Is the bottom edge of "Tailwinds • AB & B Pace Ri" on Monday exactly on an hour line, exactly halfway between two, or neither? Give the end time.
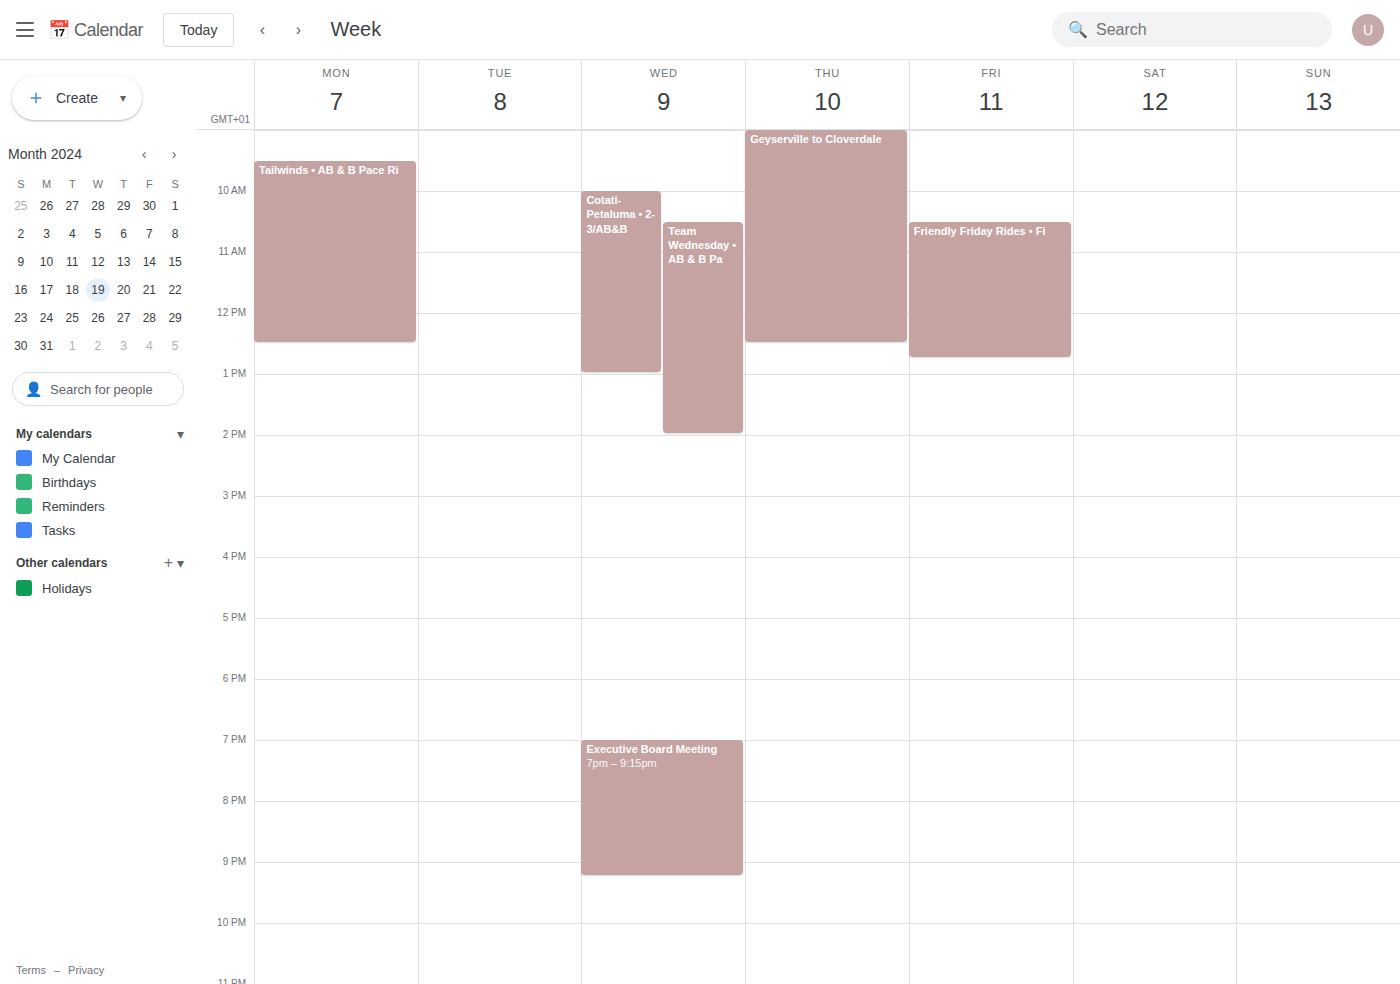
12:30 PM -- halfway between the 12 PM and 1 PM lines.